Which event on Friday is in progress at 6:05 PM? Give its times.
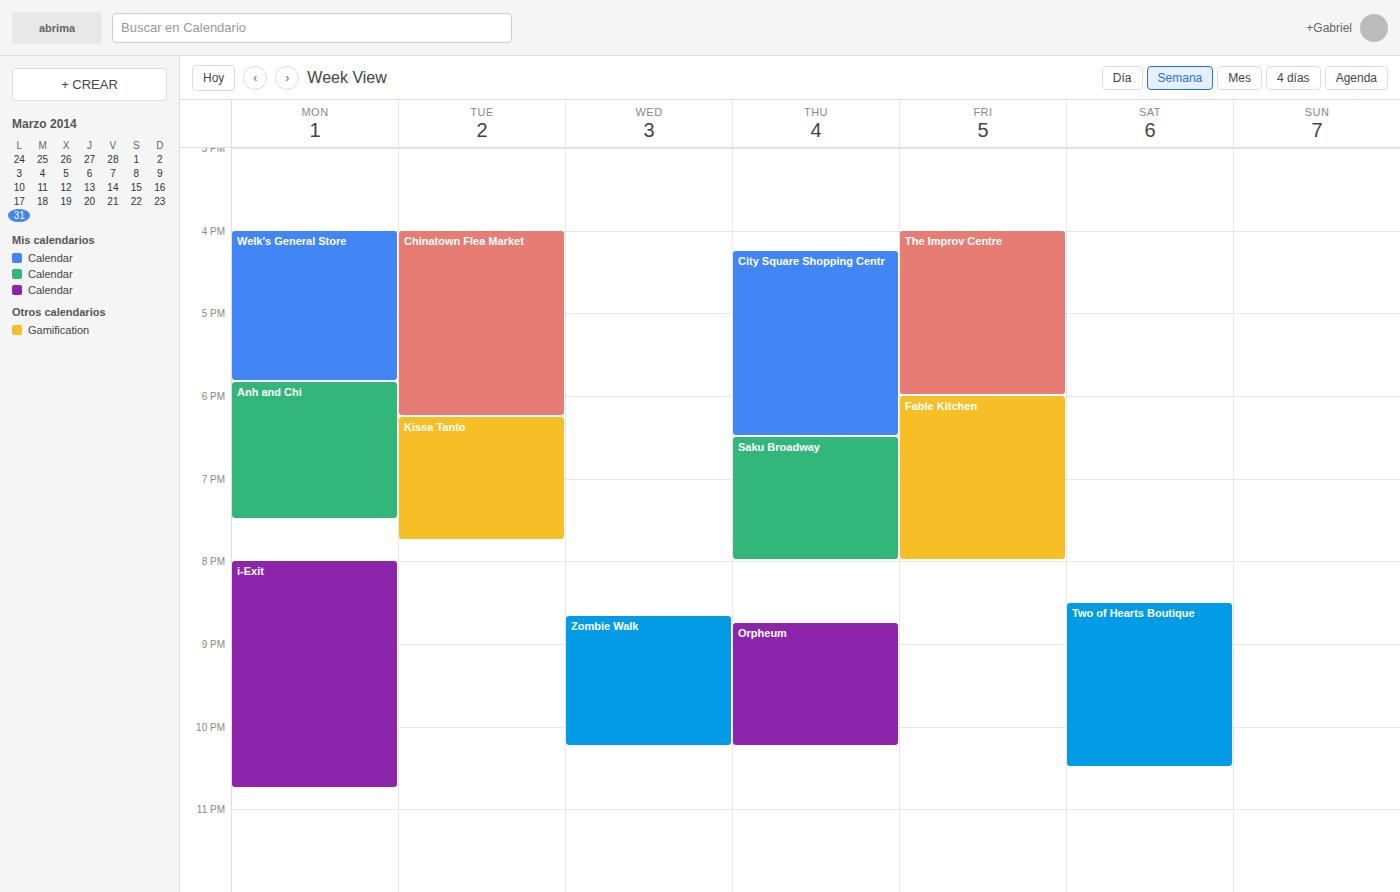
"Fable Kitchen", 6:00 PM to 8:00 PM